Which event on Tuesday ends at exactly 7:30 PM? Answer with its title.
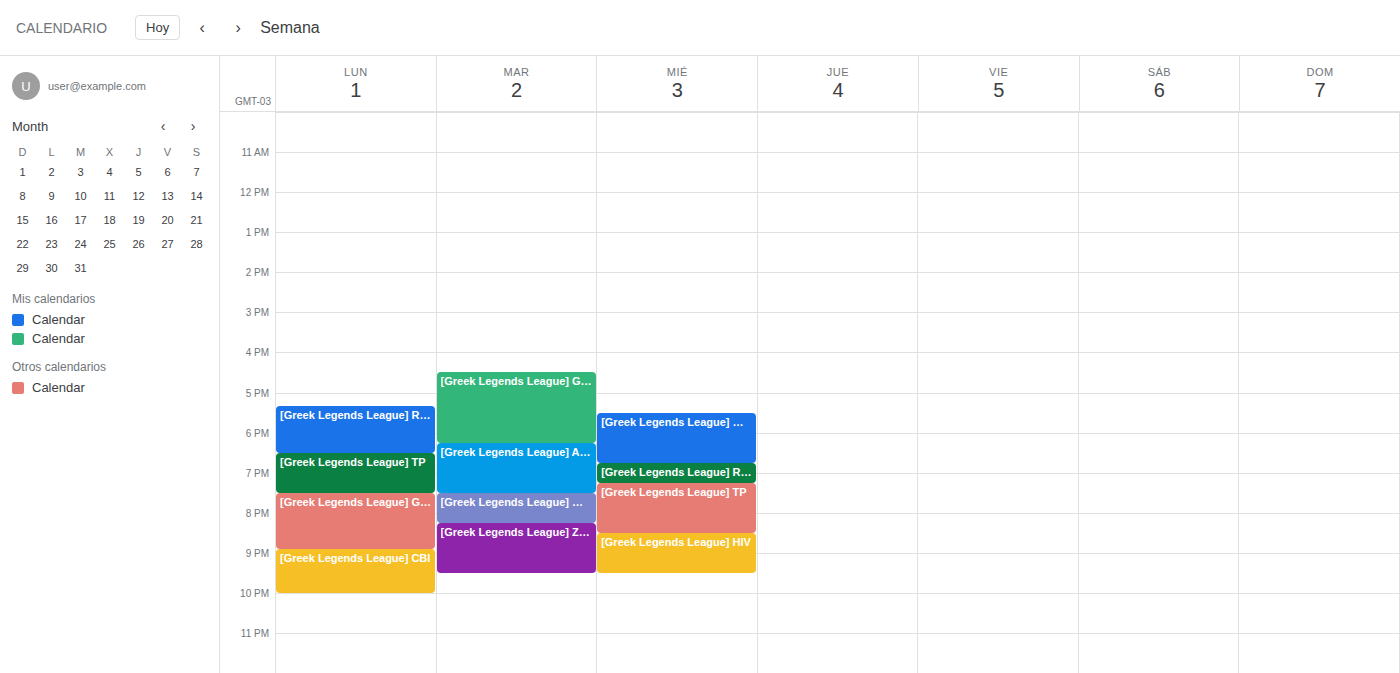
"[Greek Legends League] ANO"